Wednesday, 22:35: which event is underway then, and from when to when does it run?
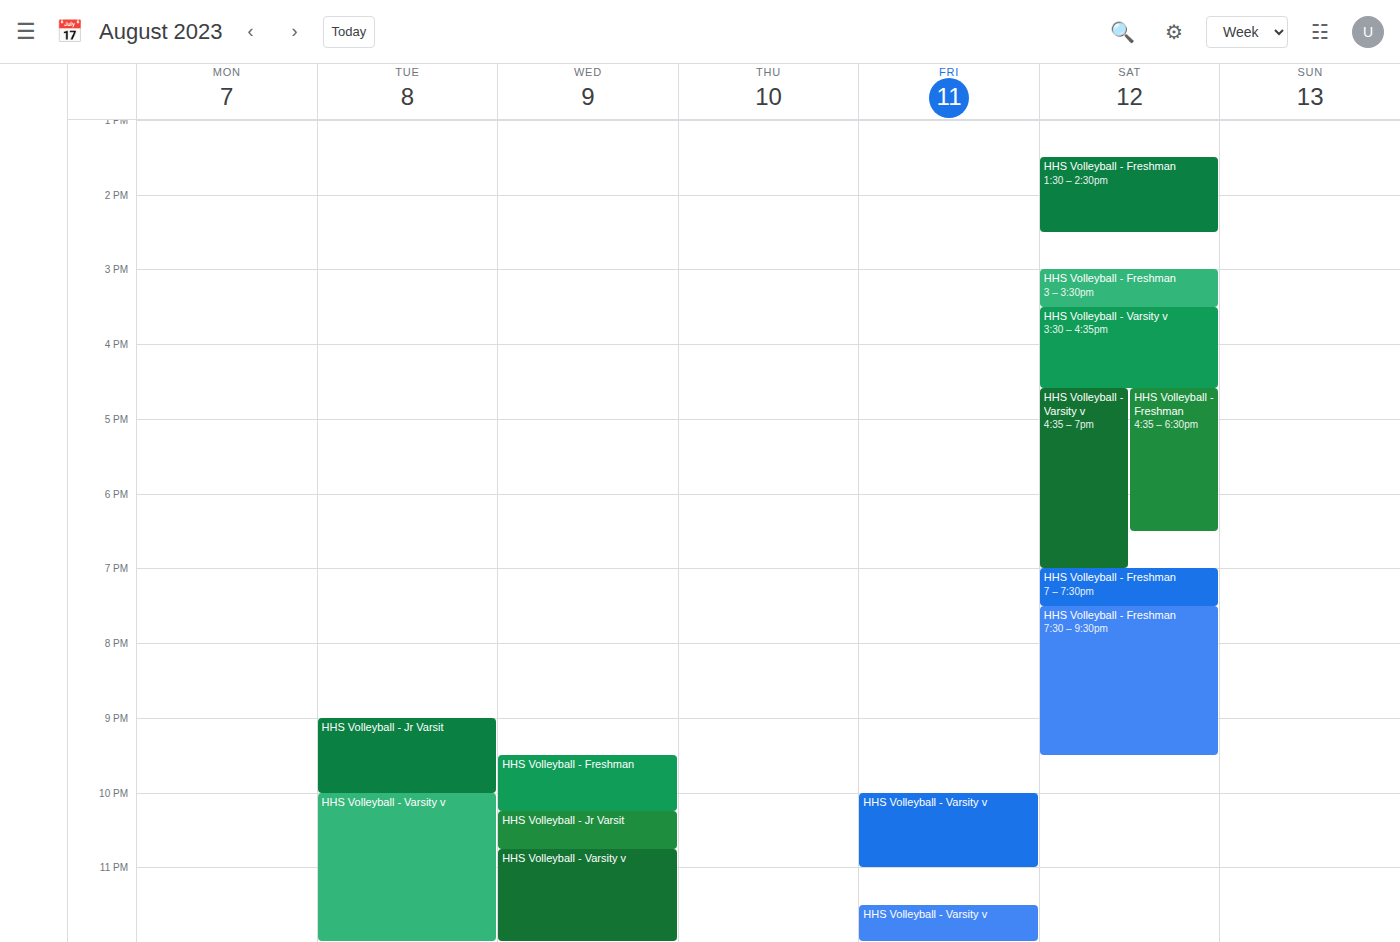
"HHS Volleyball - Jr Varsit", 22:15 to 22:45